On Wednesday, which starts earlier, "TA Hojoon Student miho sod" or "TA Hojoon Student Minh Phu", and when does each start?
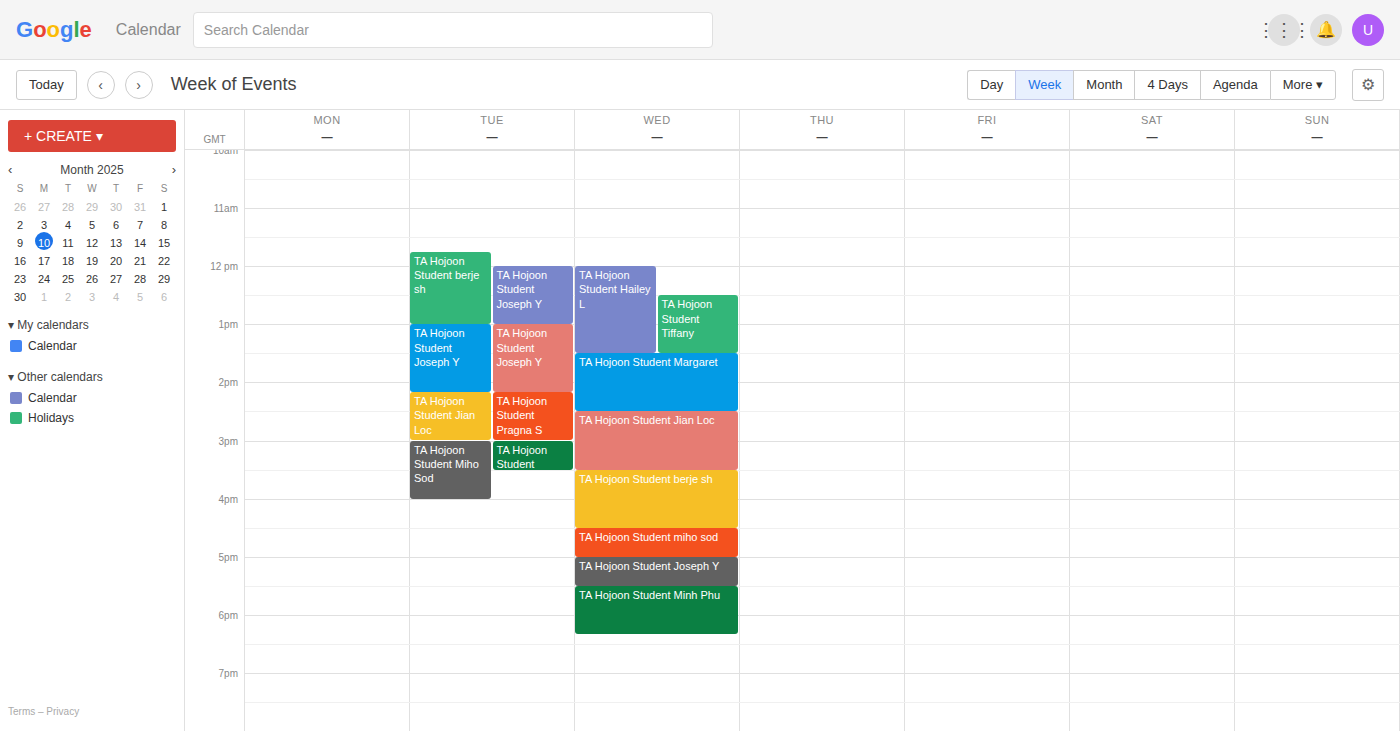
"TA Hojoon Student miho sod" 16:30; "TA Hojoon Student Minh Phu" 17:30.